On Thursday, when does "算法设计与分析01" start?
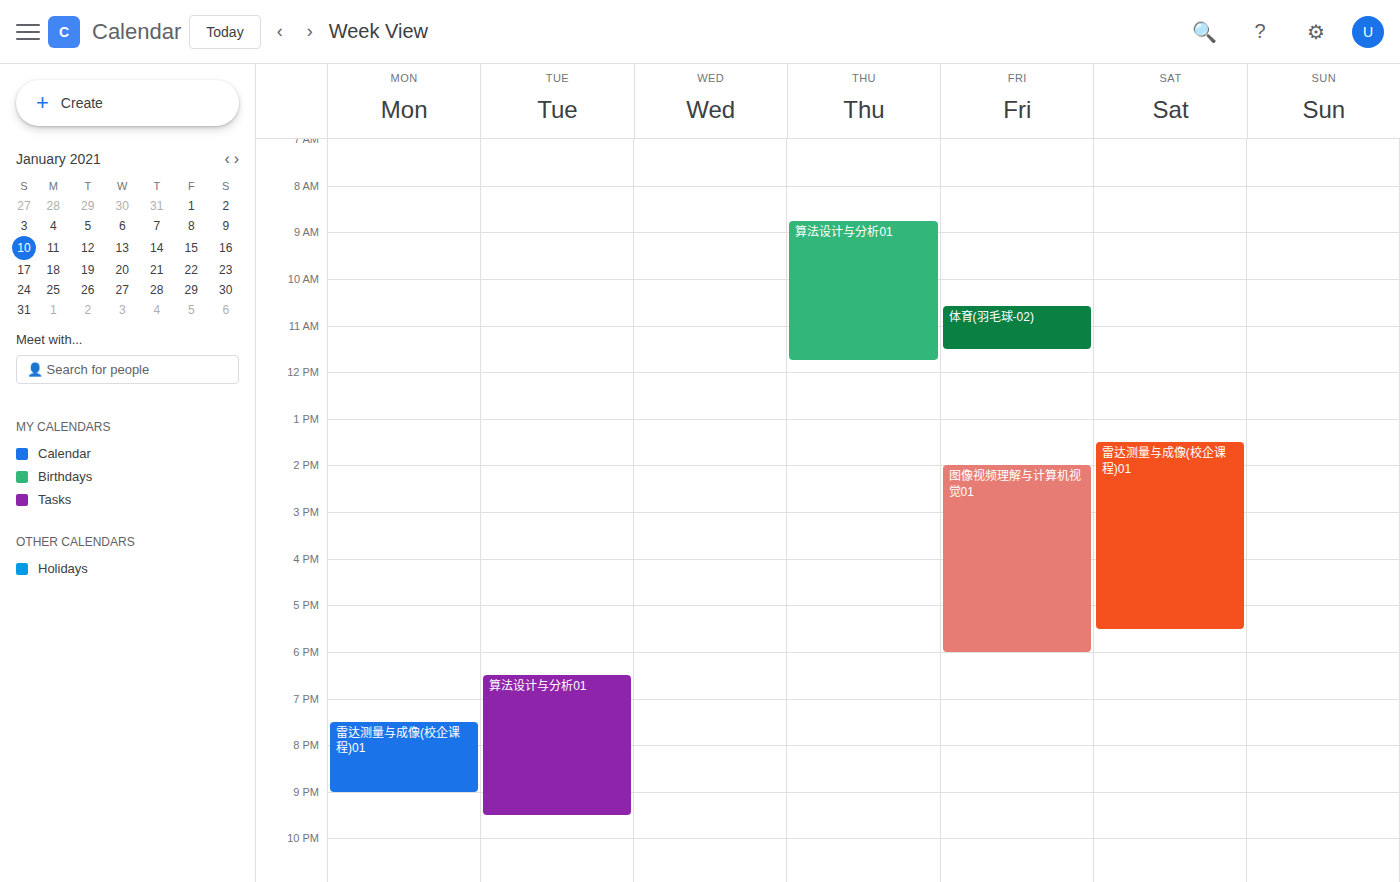
8:45 AM